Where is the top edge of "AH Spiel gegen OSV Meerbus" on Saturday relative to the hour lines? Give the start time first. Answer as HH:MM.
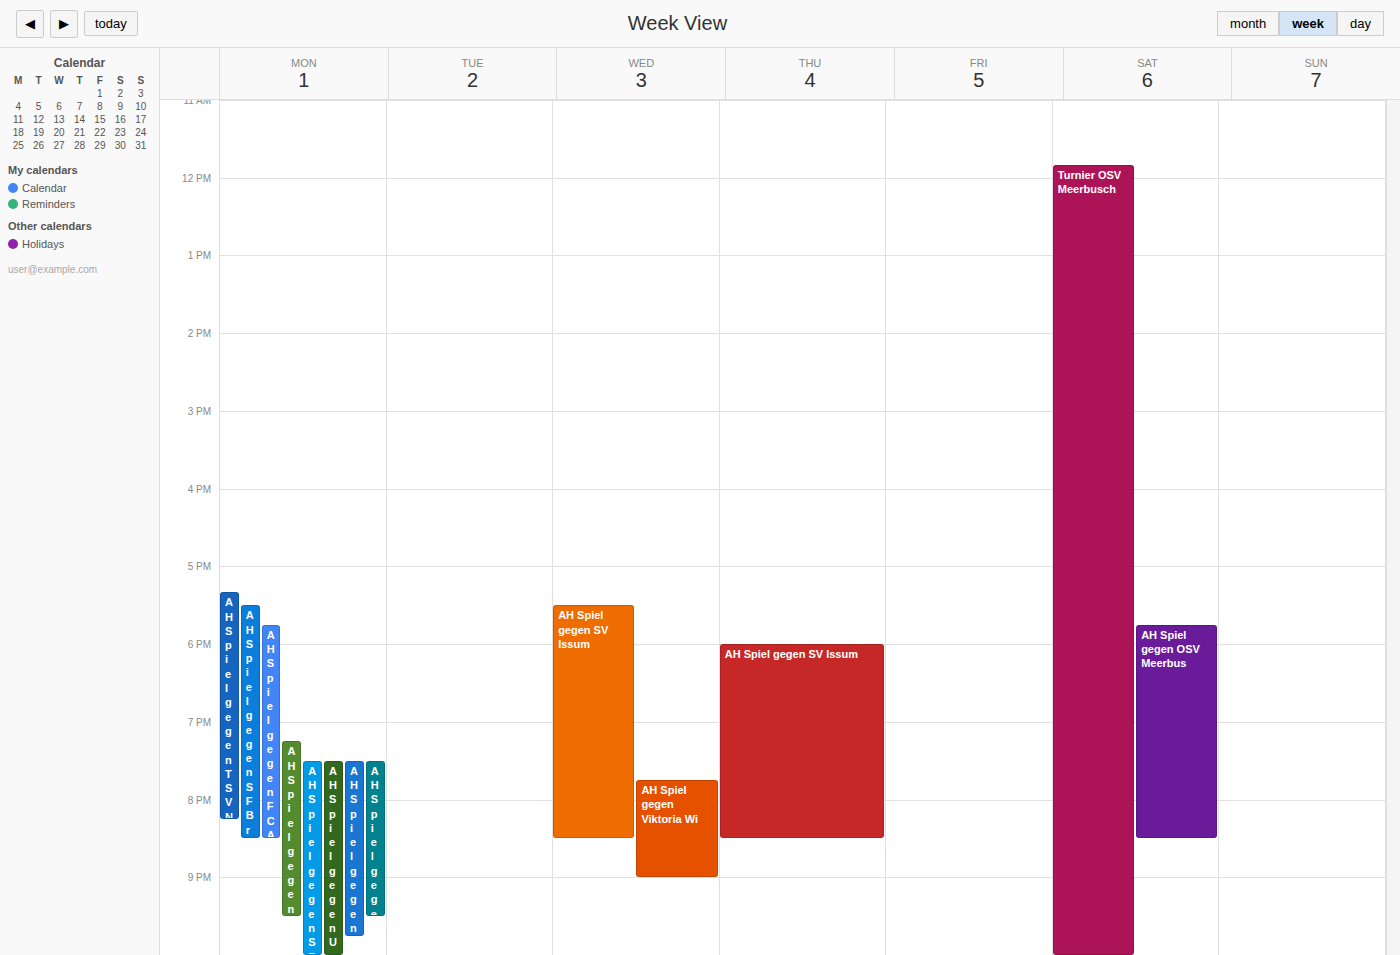
17:45 -- neither: three quarters of the way from the 17:00 line to the 18:00 line.